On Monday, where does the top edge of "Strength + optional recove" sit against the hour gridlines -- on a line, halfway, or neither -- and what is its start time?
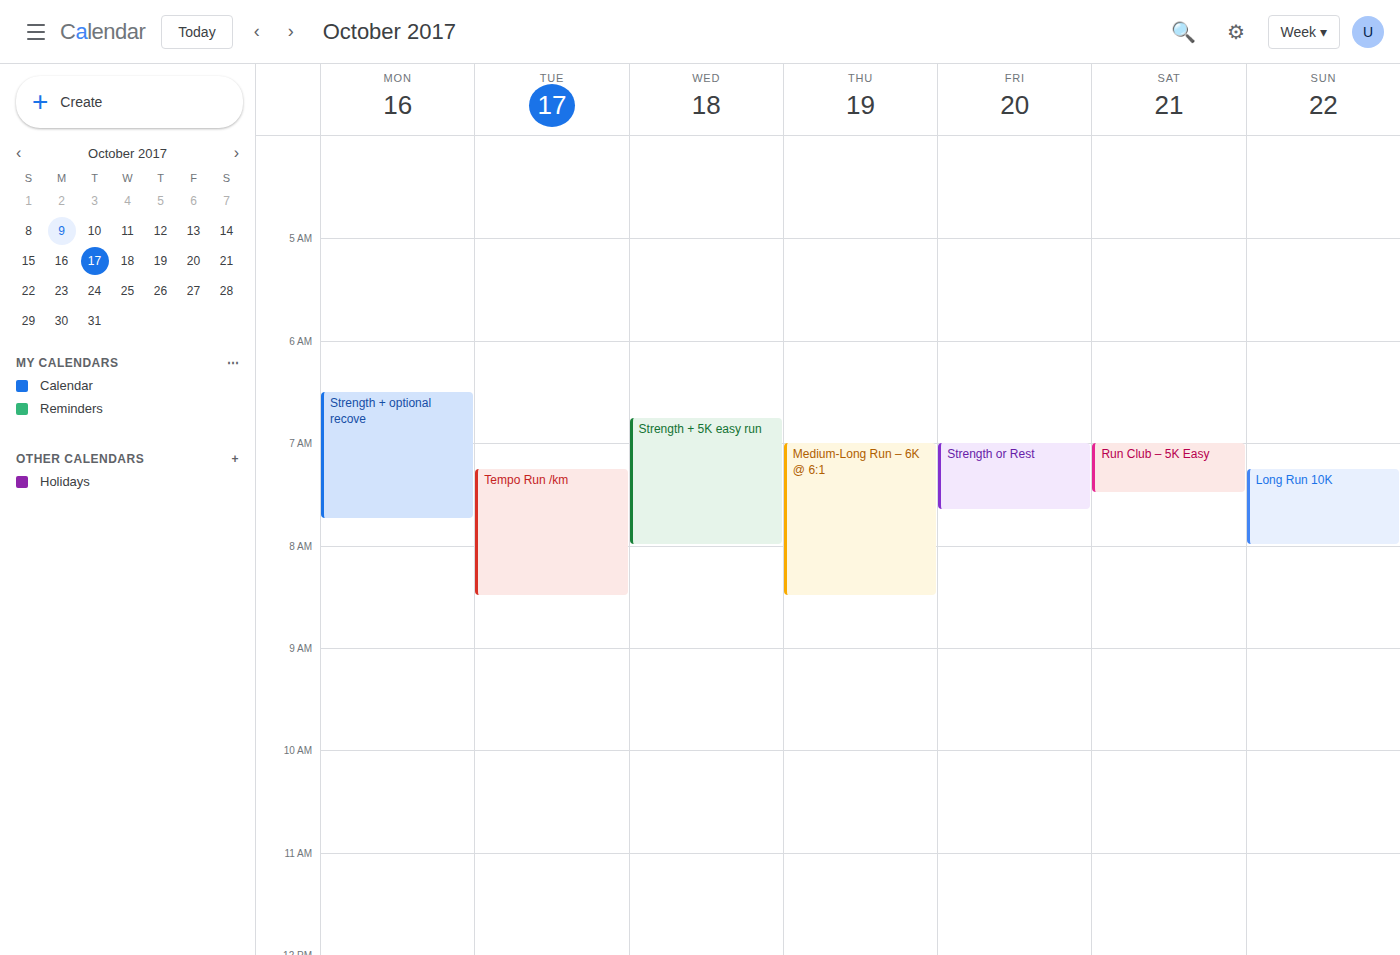
6:30 AM -- halfway between the 6 AM and 7 AM lines.